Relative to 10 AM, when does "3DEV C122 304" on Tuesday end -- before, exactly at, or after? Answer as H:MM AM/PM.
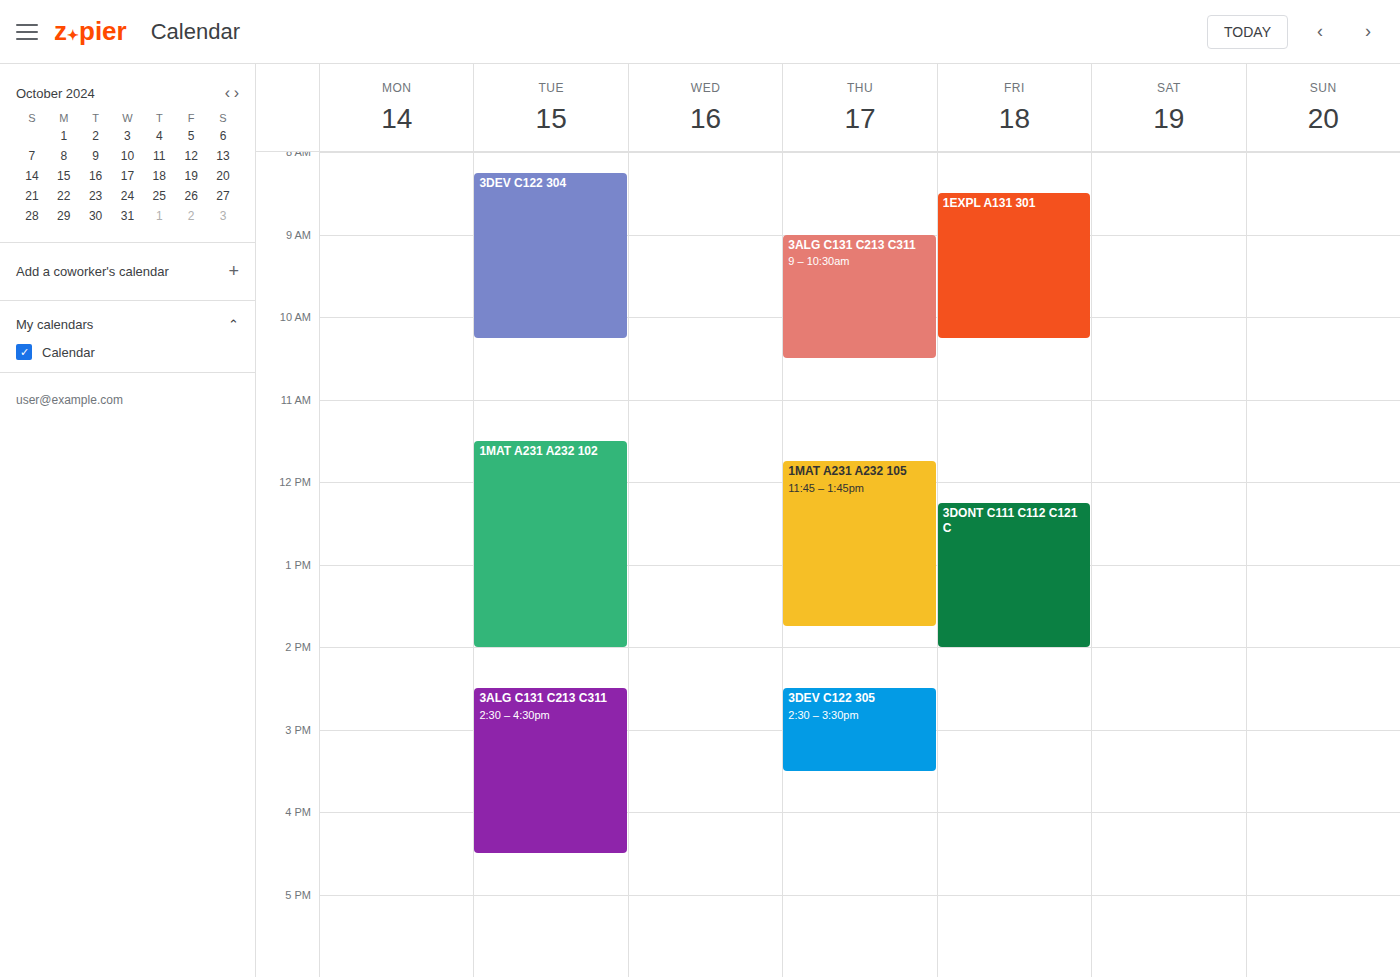
10:15 AM -- after 10 AM, 15 minutes below the 10 AM line.